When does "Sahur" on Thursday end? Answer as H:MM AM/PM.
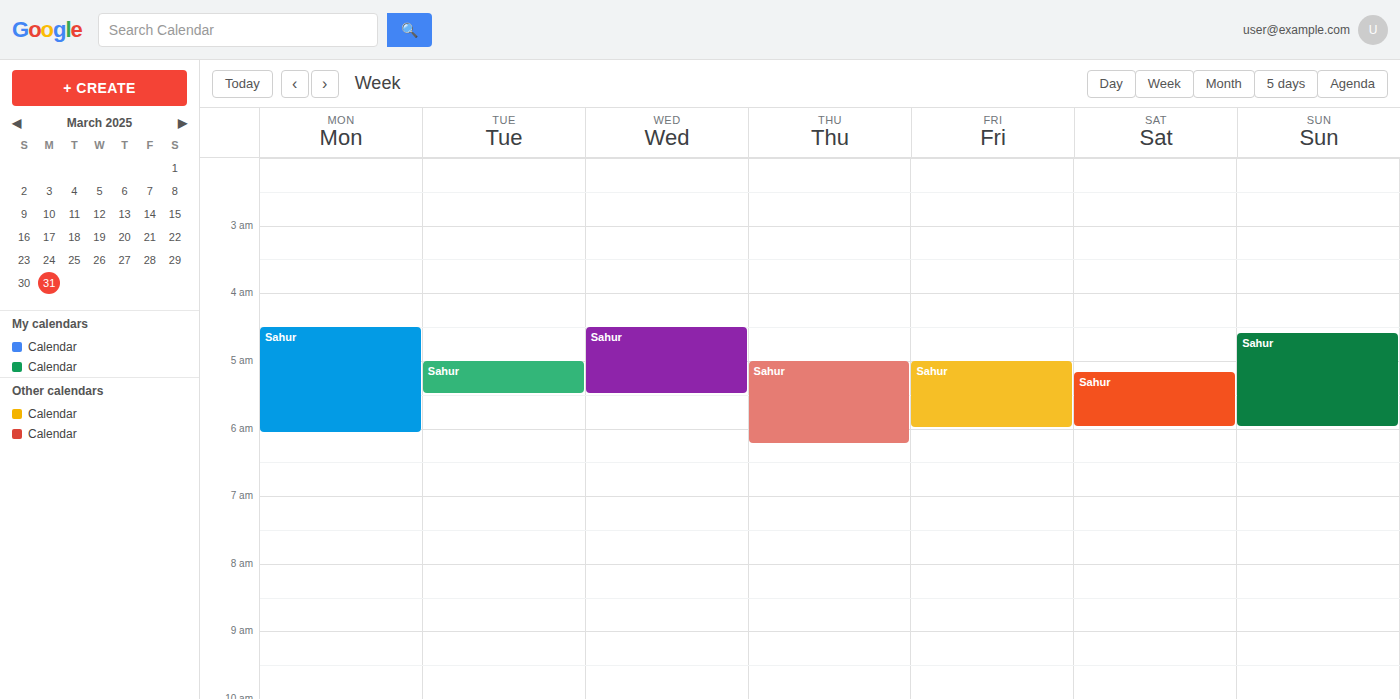
6:15 AM